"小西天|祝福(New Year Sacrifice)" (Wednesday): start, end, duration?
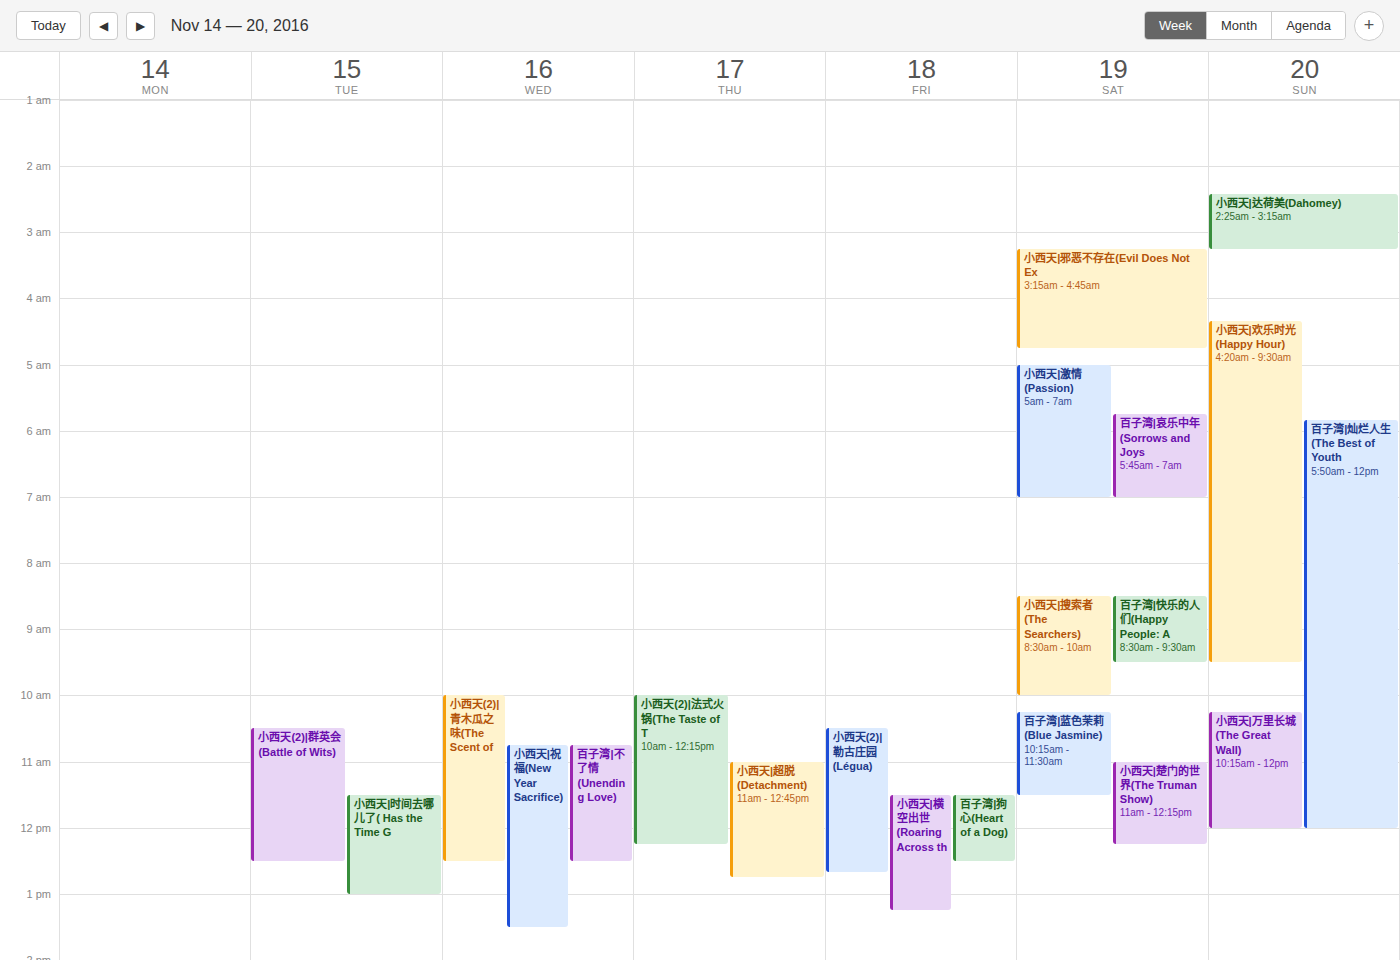
10:45 AM to 1:30 PM, 2 hours 45 minutes